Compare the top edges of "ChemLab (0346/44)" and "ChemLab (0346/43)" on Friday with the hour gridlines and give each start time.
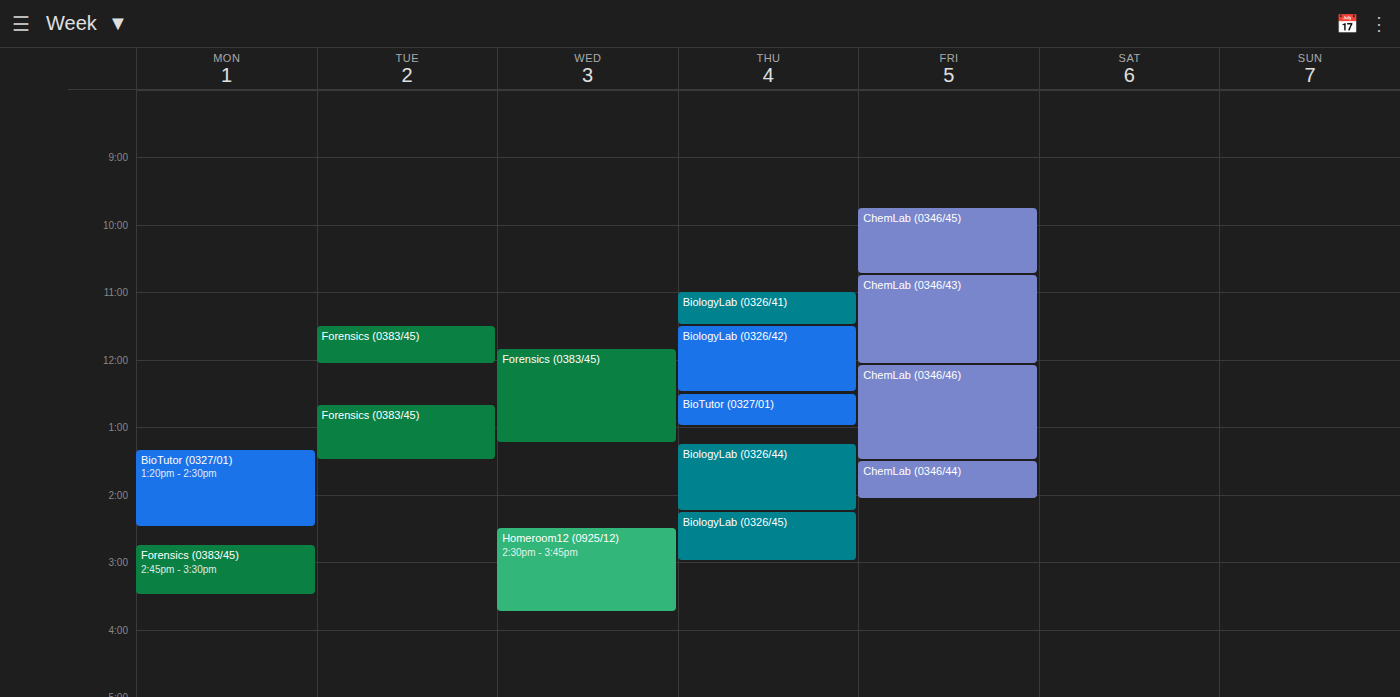
"ChemLab (0346/44)": 1:30 PM, halfway between the 1 PM and 2 PM lines. "ChemLab (0346/43)": 10:45 AM, neither: three quarters of the way from the 10 AM line to the 11 AM line.